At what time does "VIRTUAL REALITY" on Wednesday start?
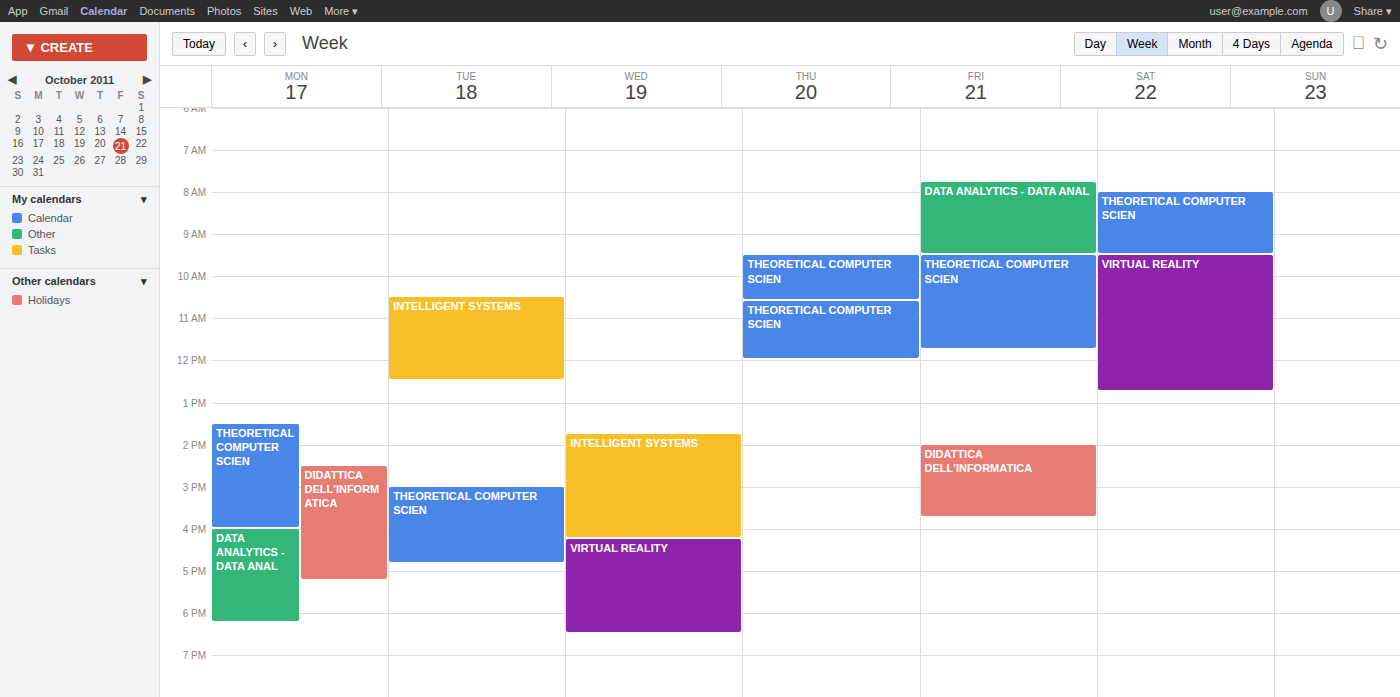
4:15 PM